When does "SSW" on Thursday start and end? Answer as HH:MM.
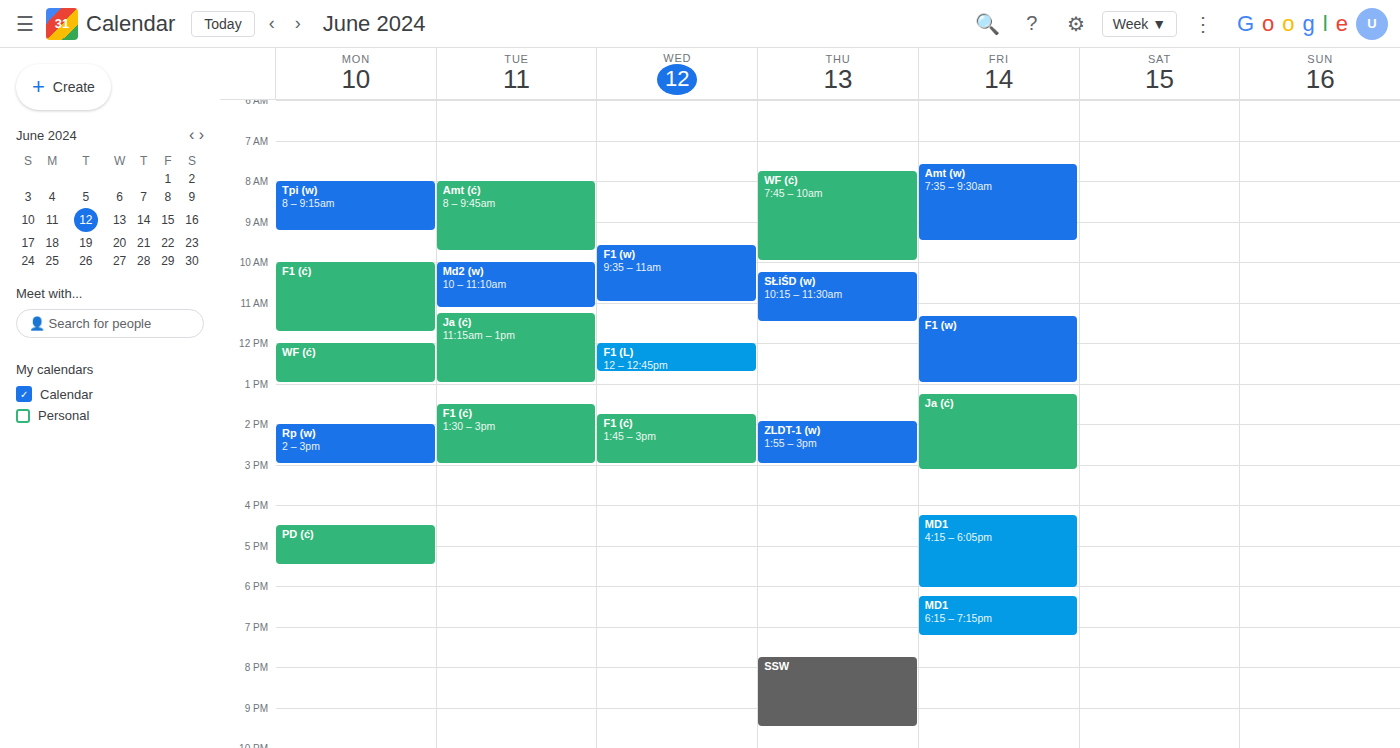
19:45 to 21:30